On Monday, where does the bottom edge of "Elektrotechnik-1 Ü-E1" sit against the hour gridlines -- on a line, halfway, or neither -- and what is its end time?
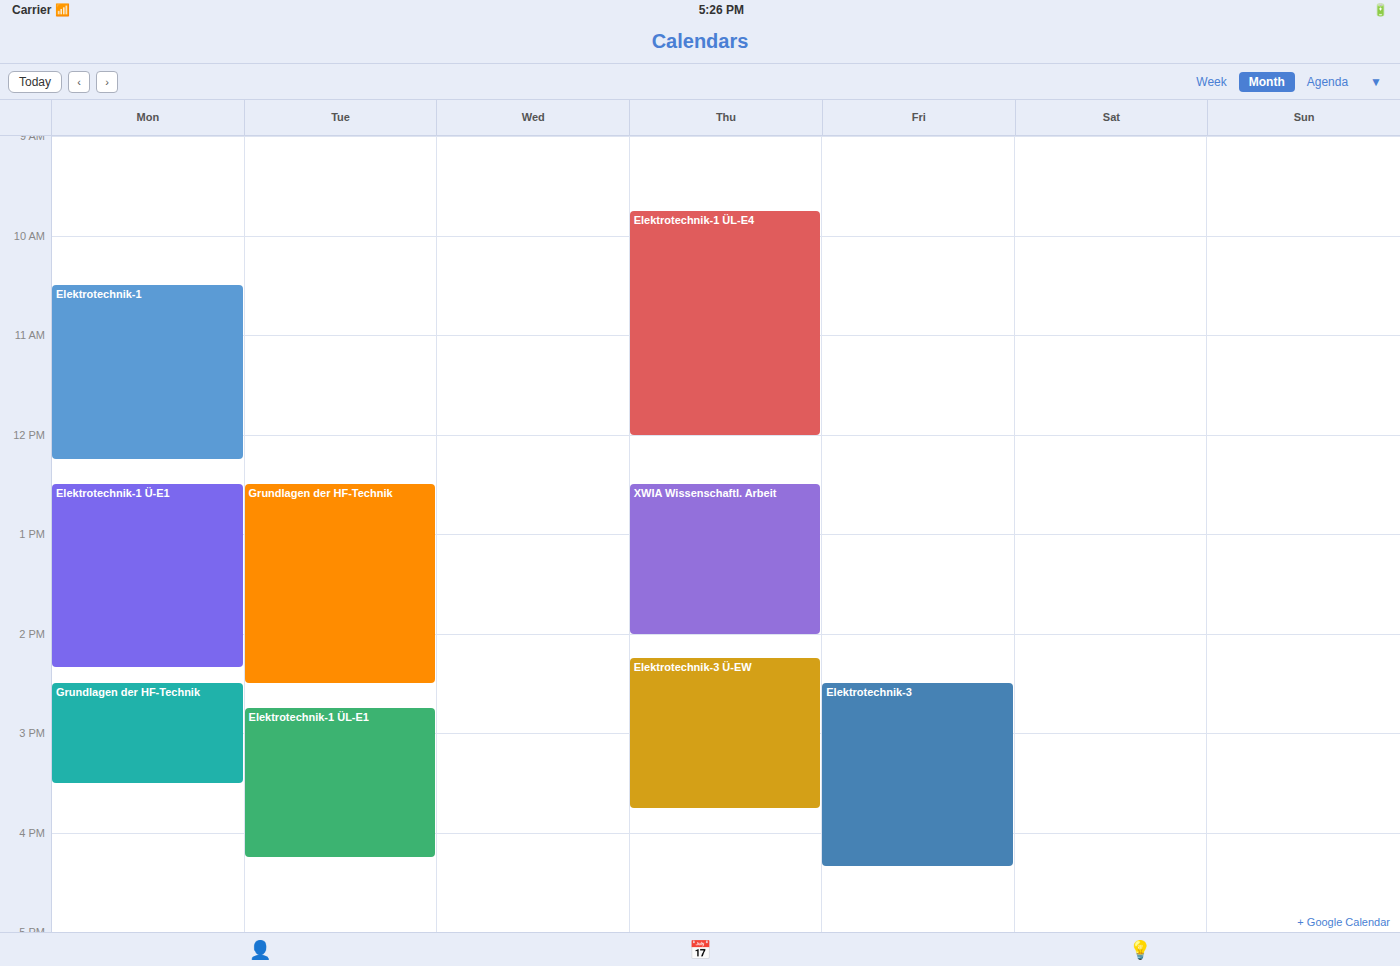
2:20 PM -- neither: 20 minutes below the 2 PM line and 40 minutes above the 3 PM line.